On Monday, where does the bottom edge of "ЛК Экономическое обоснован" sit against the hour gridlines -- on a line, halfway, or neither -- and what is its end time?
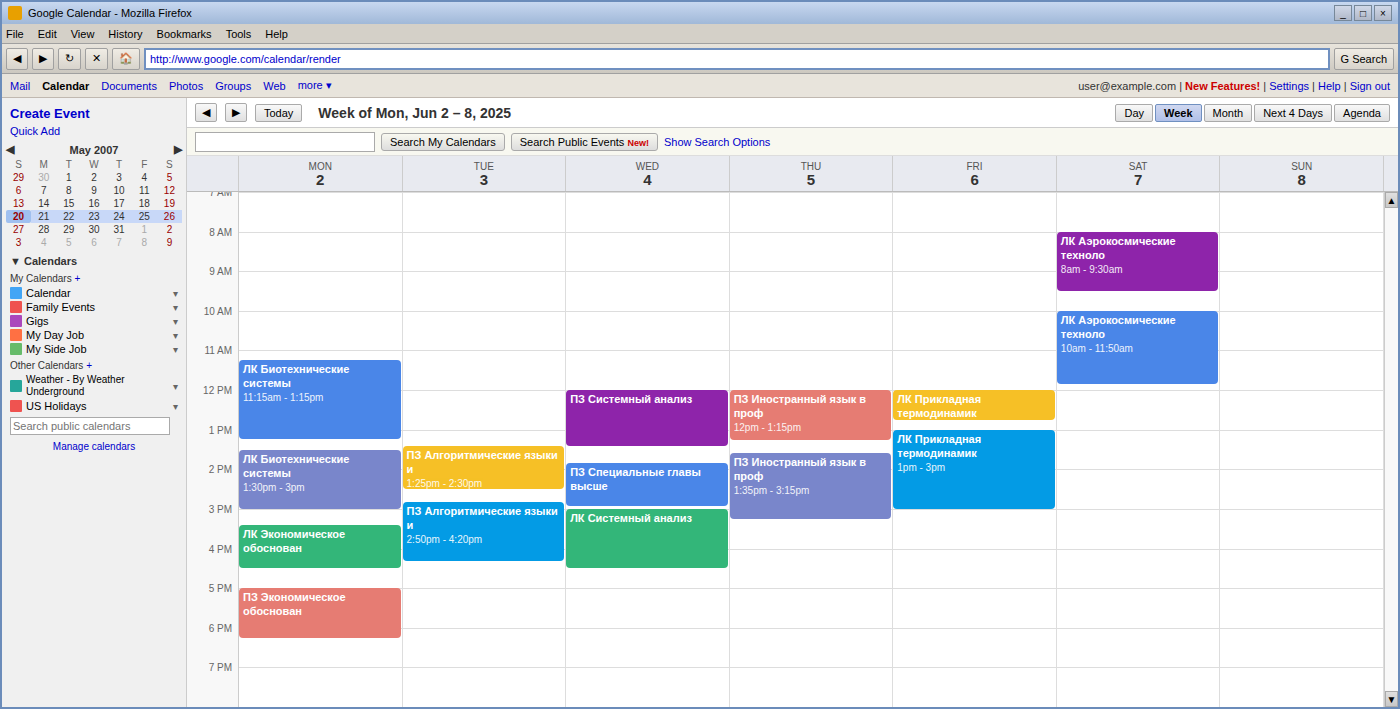
4:30 PM -- halfway between the 4 PM and 5 PM lines.